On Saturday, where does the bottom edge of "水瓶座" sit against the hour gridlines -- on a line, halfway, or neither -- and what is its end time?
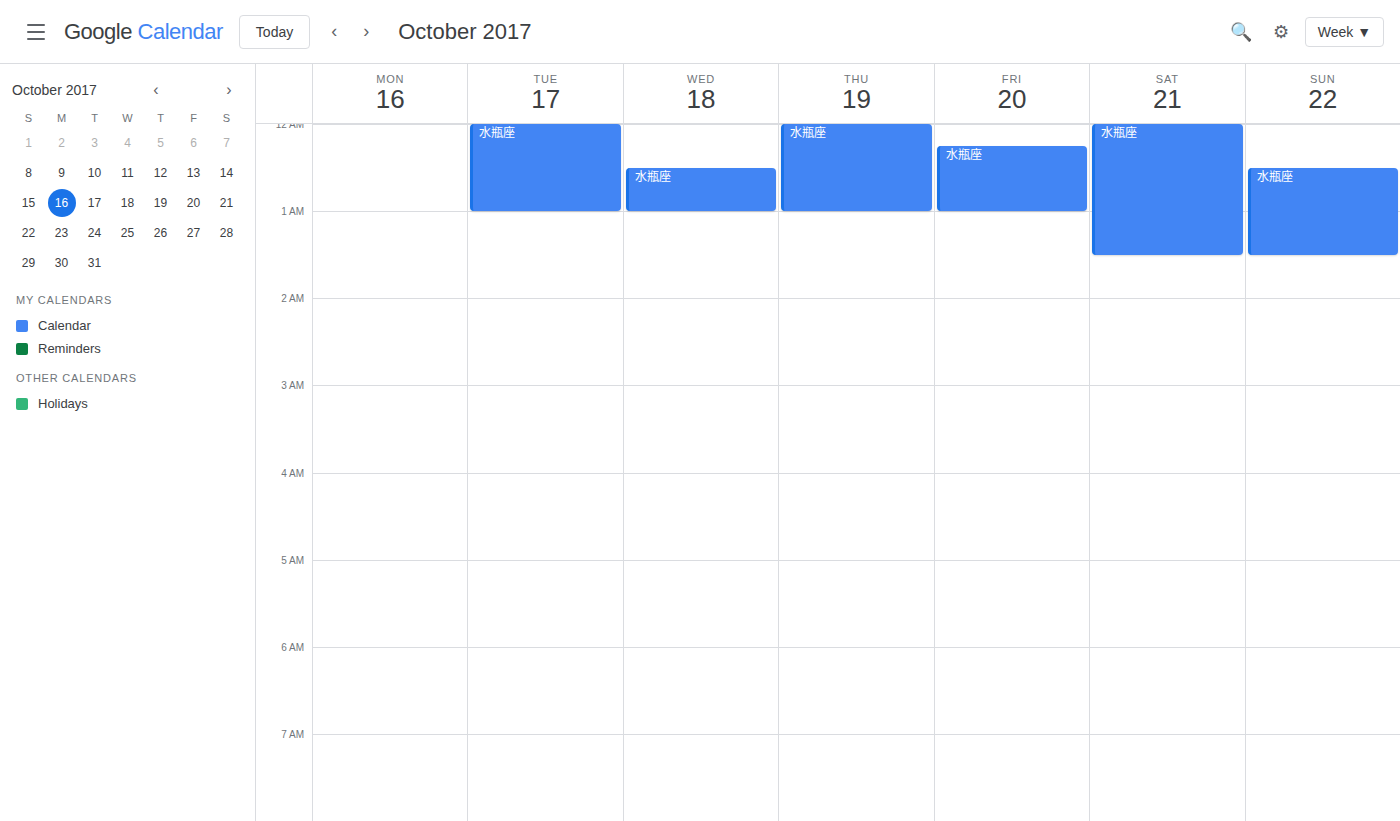
1:30 AM -- halfway between the 1 AM and 2 AM lines.